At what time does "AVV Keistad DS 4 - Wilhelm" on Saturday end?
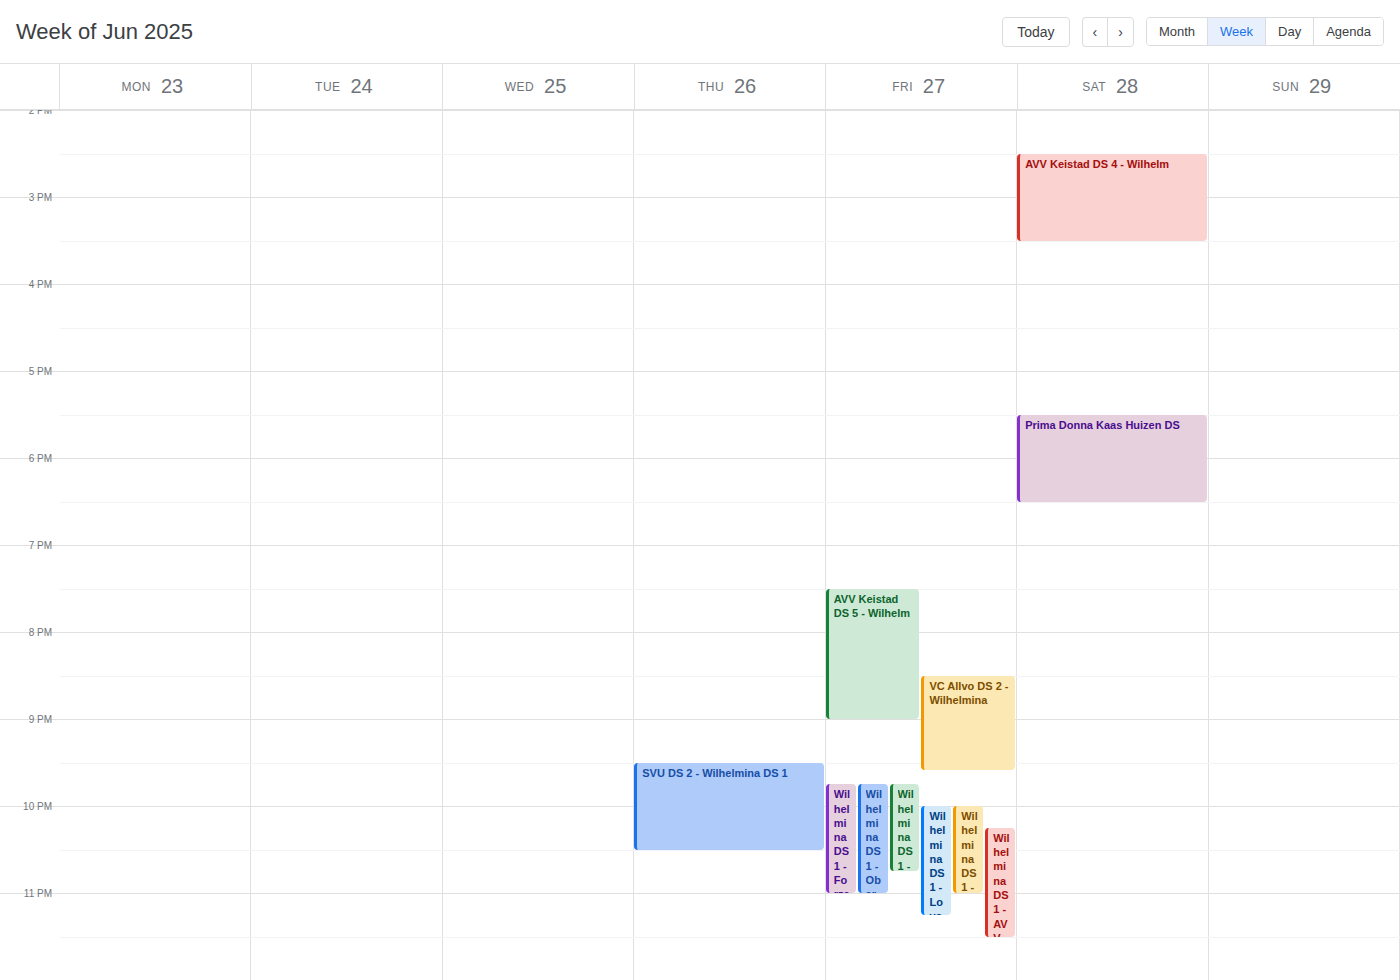
3:30 PM